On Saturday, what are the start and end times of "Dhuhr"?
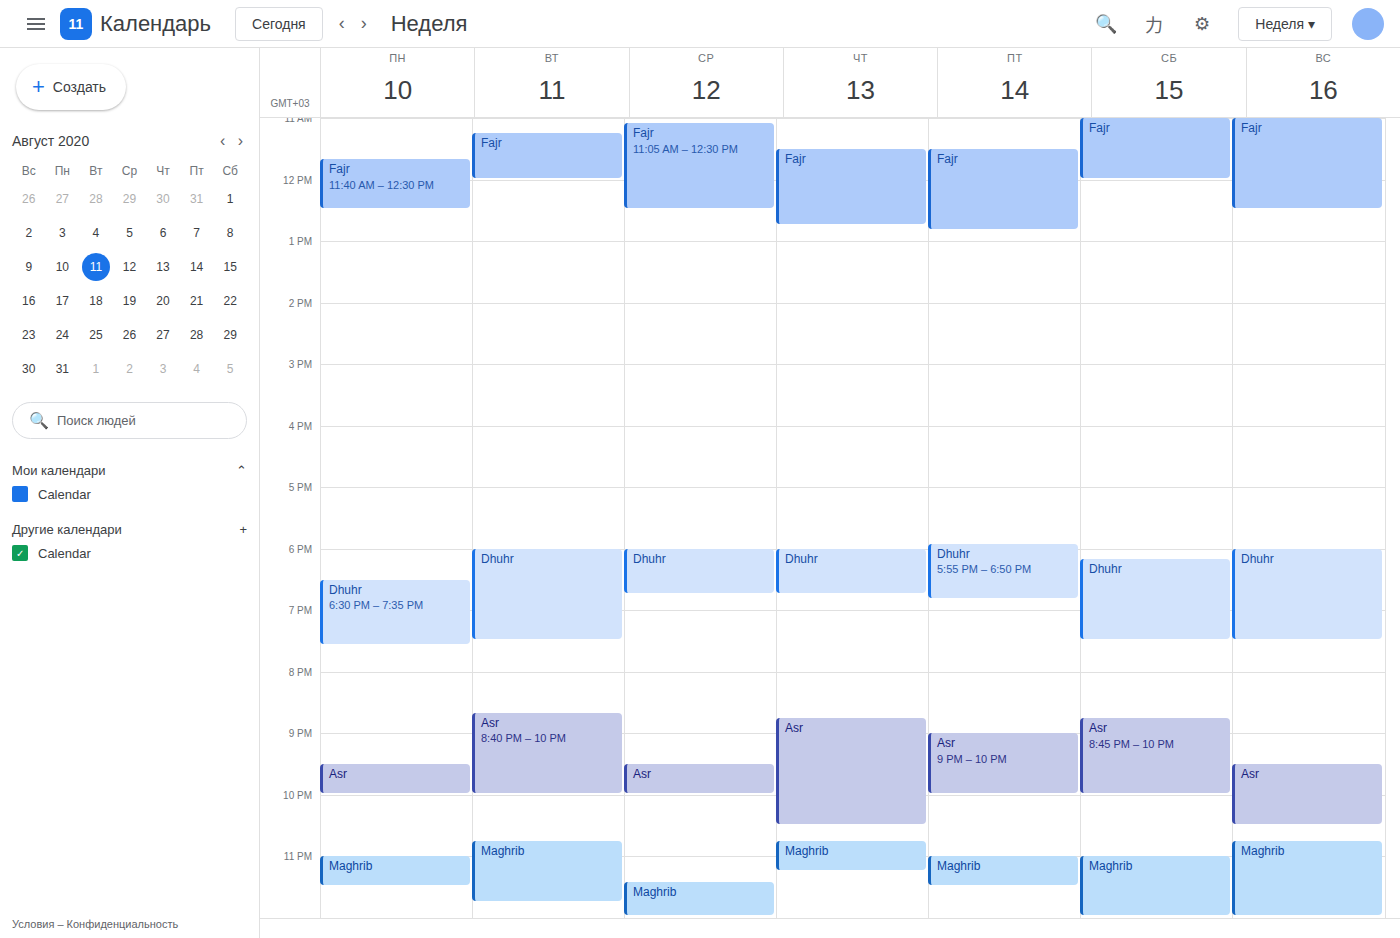
6:10 PM to 7:30 PM